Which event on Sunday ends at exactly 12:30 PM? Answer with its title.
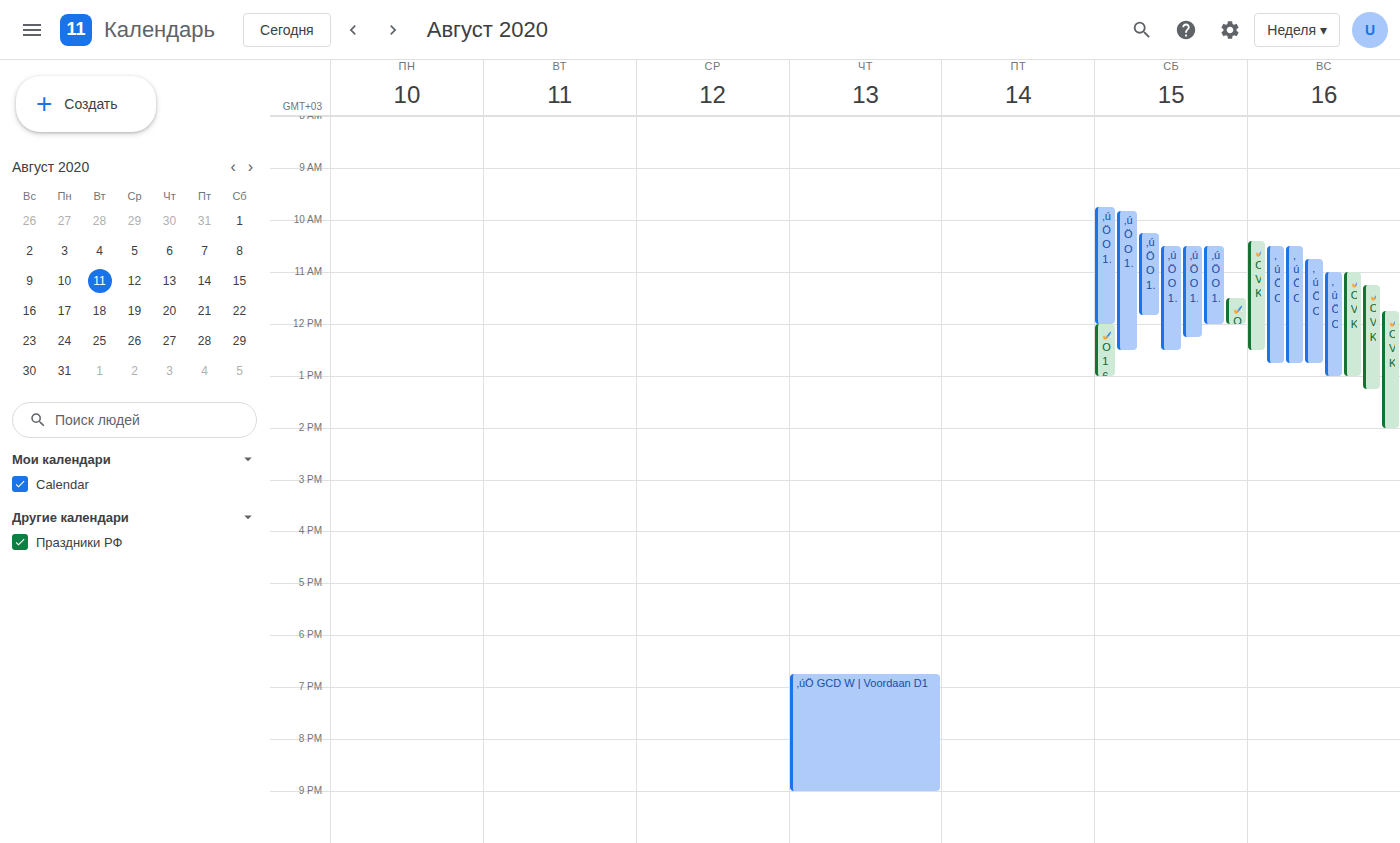
"🏑 OVK W | Noordwijk D1 - G"